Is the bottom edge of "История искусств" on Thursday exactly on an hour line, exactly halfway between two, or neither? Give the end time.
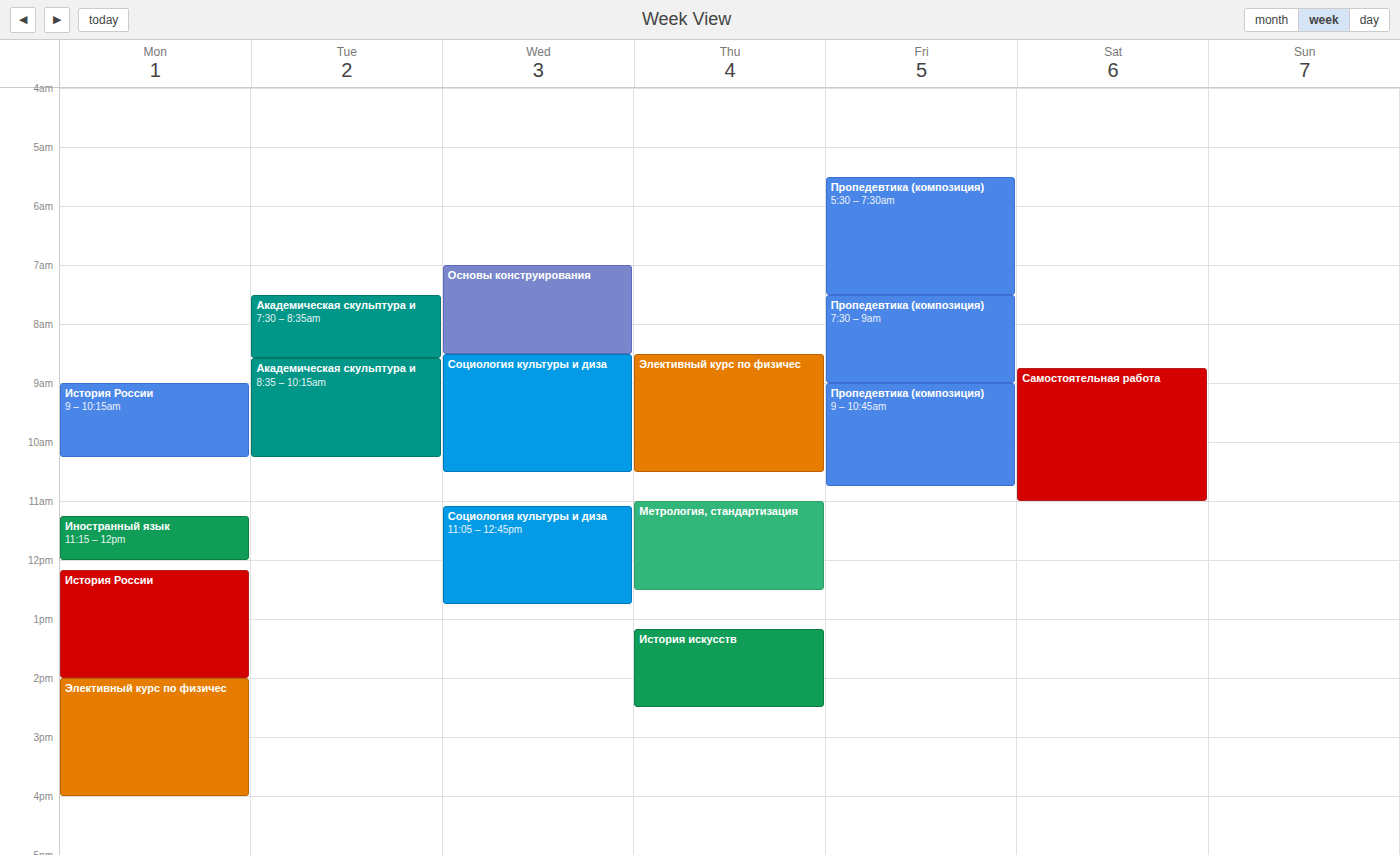
2:30 PM -- halfway between the 2 PM and 3 PM lines.